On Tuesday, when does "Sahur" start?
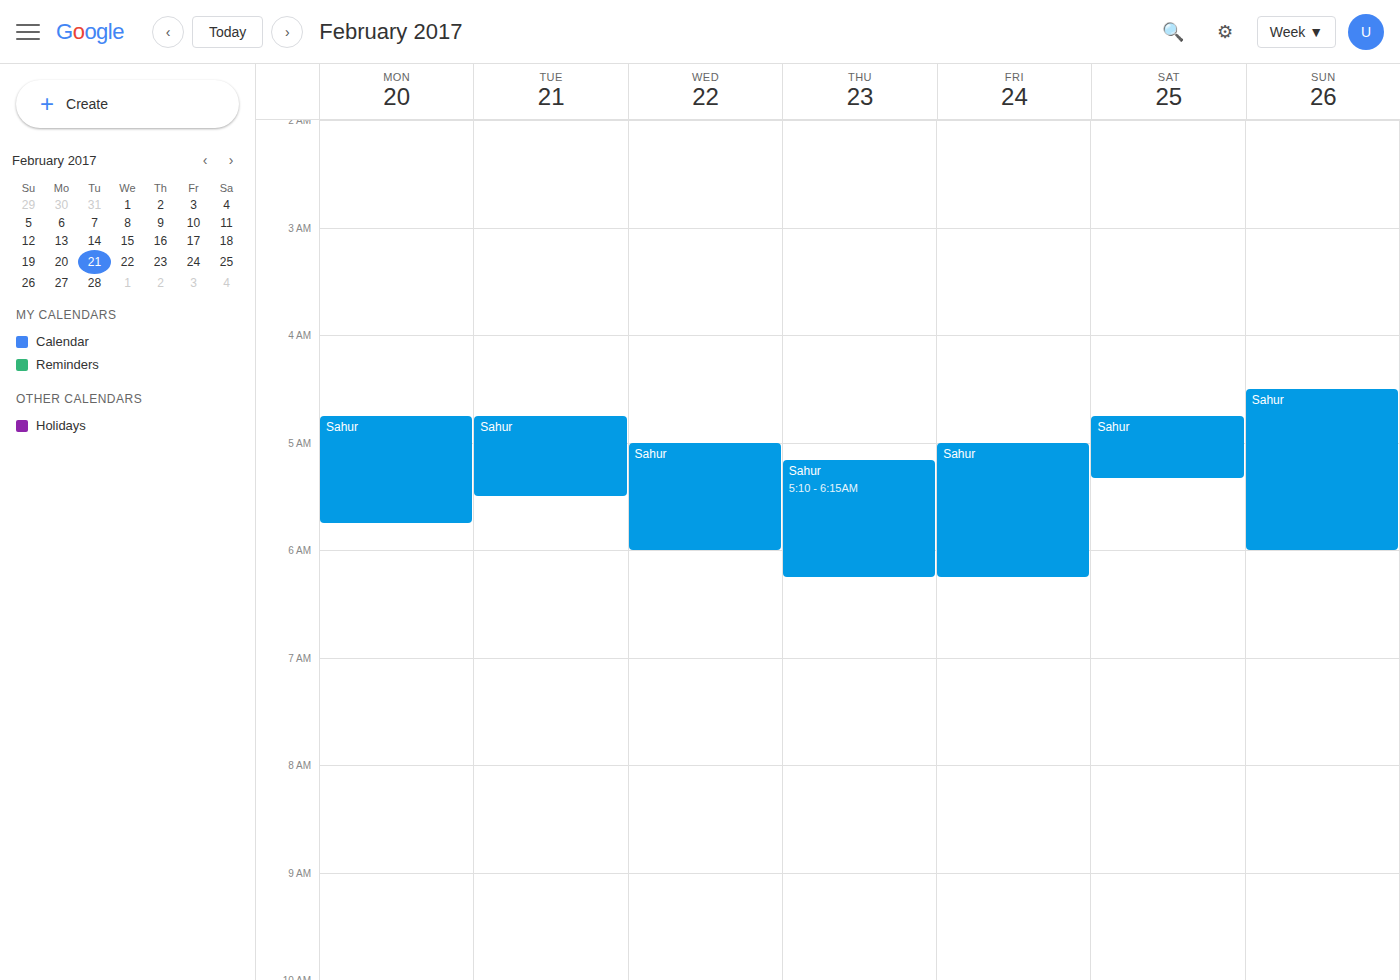
4:45 AM